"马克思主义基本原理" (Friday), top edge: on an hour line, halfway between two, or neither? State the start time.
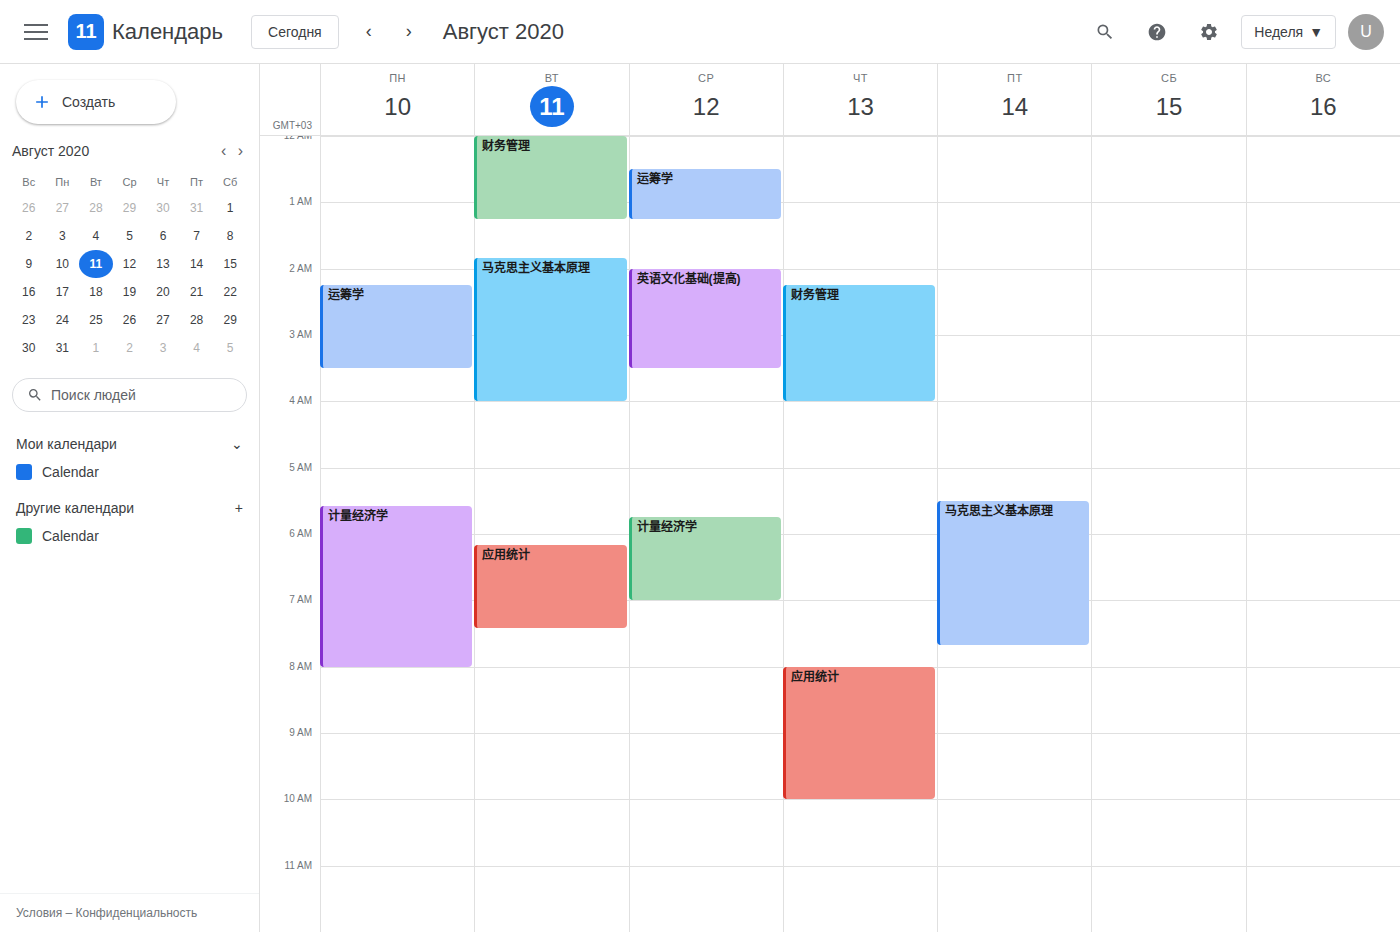
5:30 AM -- halfway between the 5 AM and 6 AM lines.